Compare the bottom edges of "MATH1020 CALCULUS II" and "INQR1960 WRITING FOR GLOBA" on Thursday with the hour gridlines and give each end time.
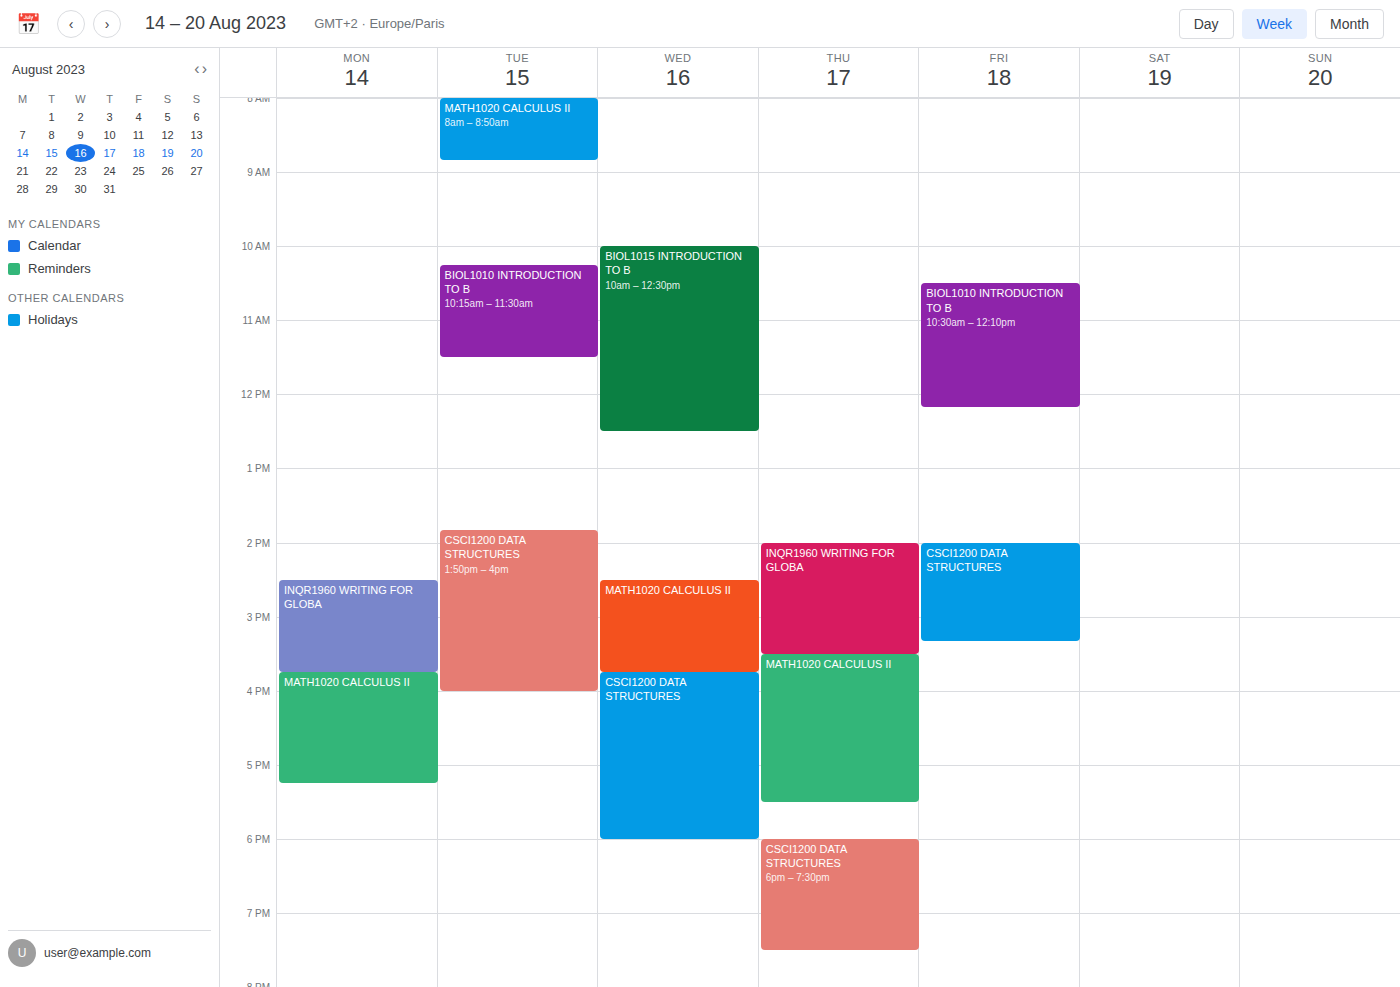
"MATH1020 CALCULUS II": 5:30 PM, halfway between the 5 PM and 6 PM lines. "INQR1960 WRITING FOR GLOBA": 3:30 PM, halfway between the 3 PM and 4 PM lines.